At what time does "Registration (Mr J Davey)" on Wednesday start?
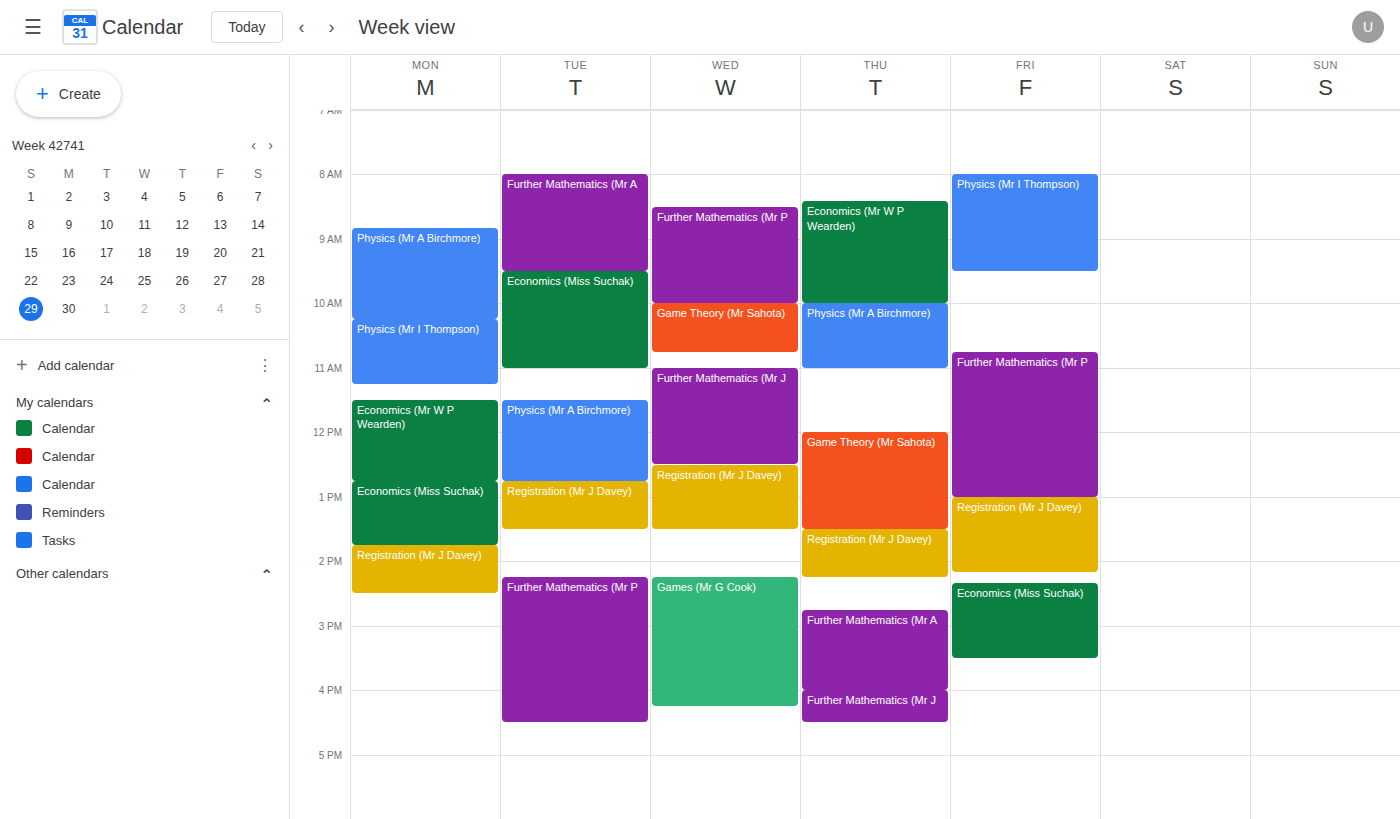
12:30 PM